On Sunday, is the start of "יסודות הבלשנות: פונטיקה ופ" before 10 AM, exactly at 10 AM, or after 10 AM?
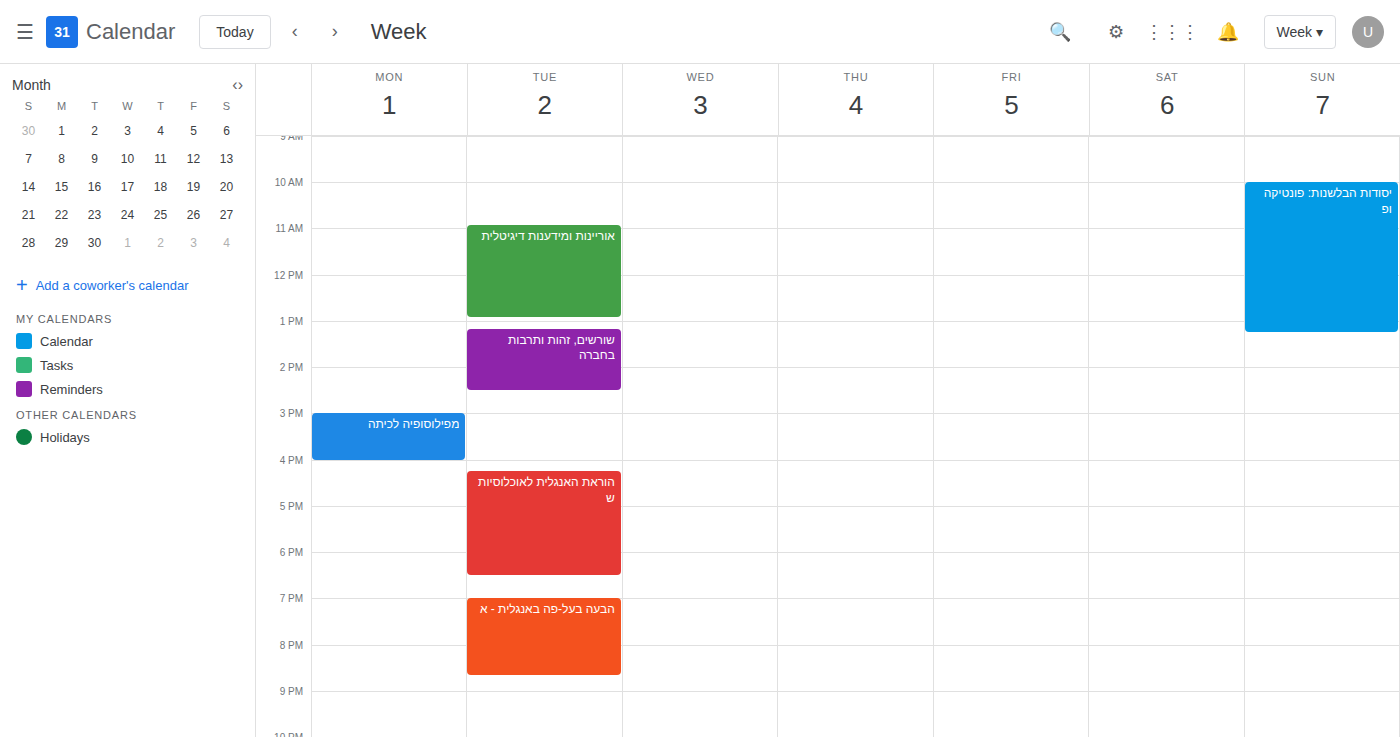
10:00 AM -- exactly at 10 AM, on the 10 AM line.